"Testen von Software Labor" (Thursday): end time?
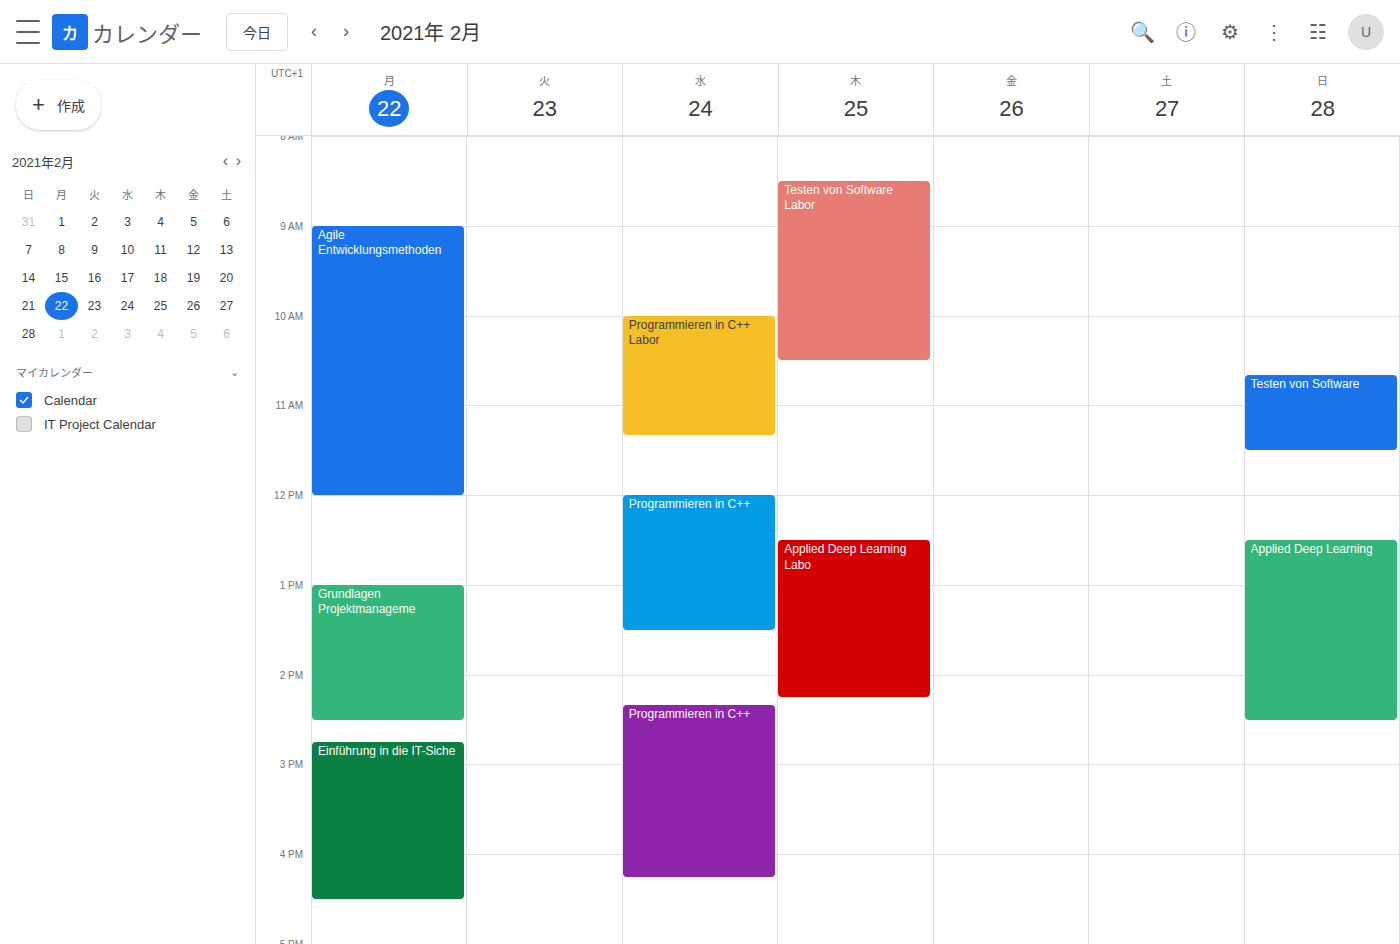
10:30 AM